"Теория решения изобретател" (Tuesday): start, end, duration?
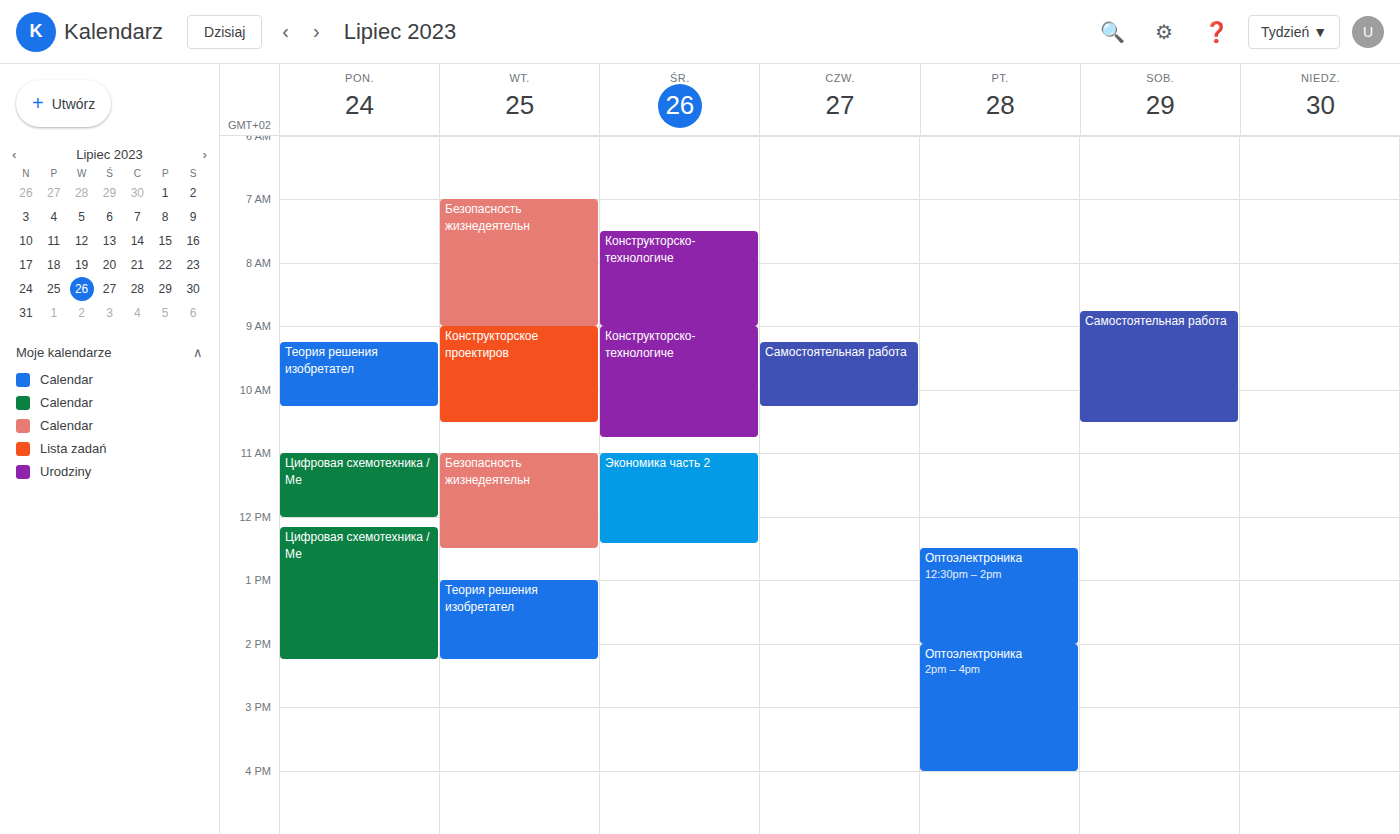
1:00 PM to 2:15 PM, 1 hour 15 minutes